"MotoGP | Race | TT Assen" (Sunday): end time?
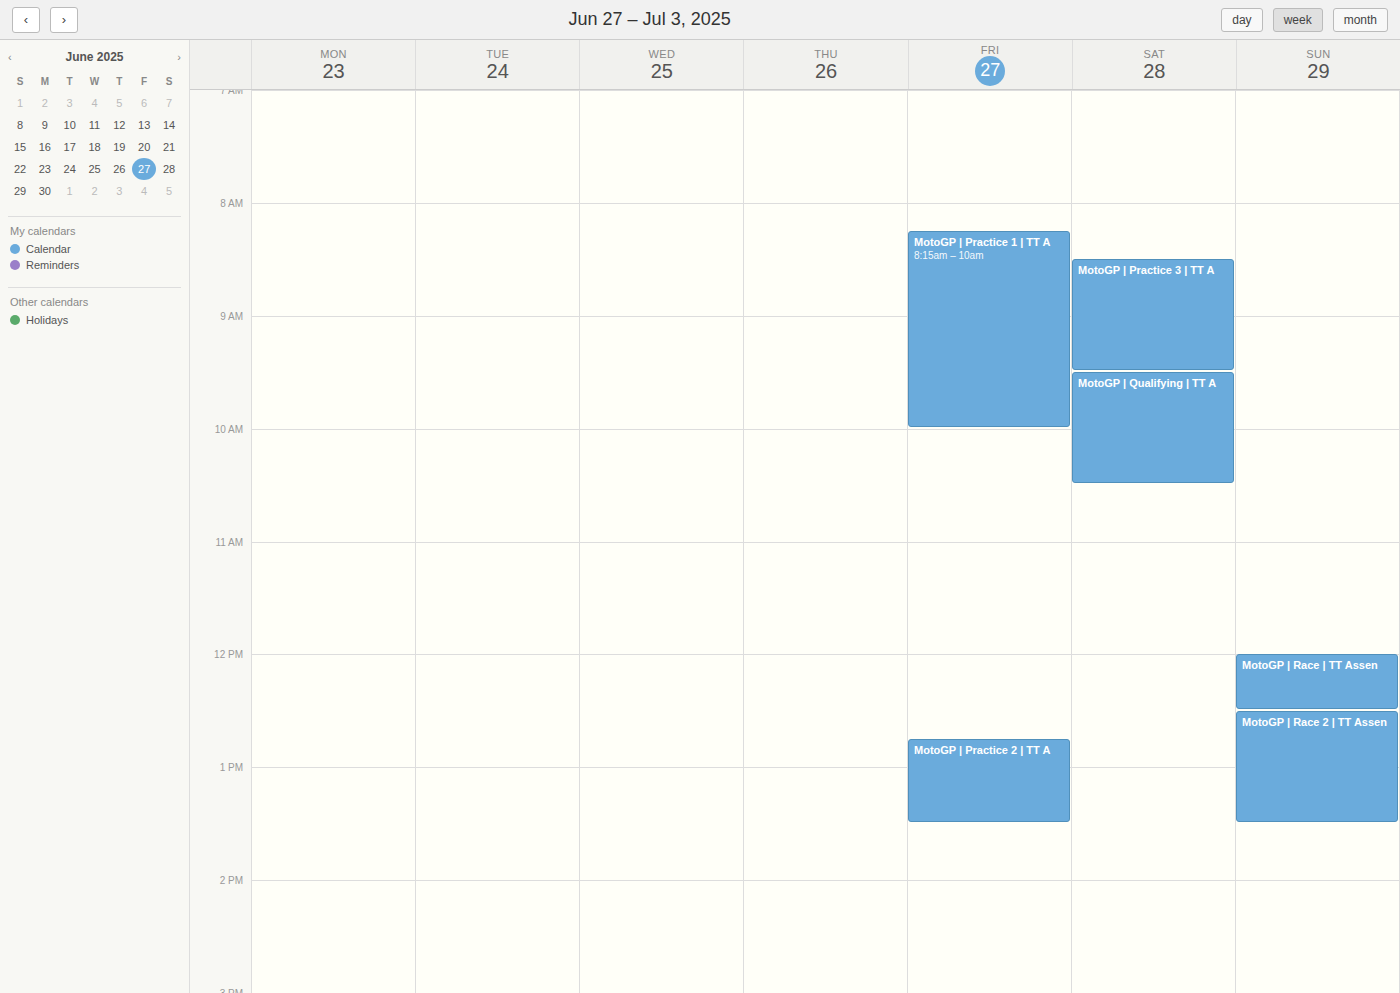
12:30 PM